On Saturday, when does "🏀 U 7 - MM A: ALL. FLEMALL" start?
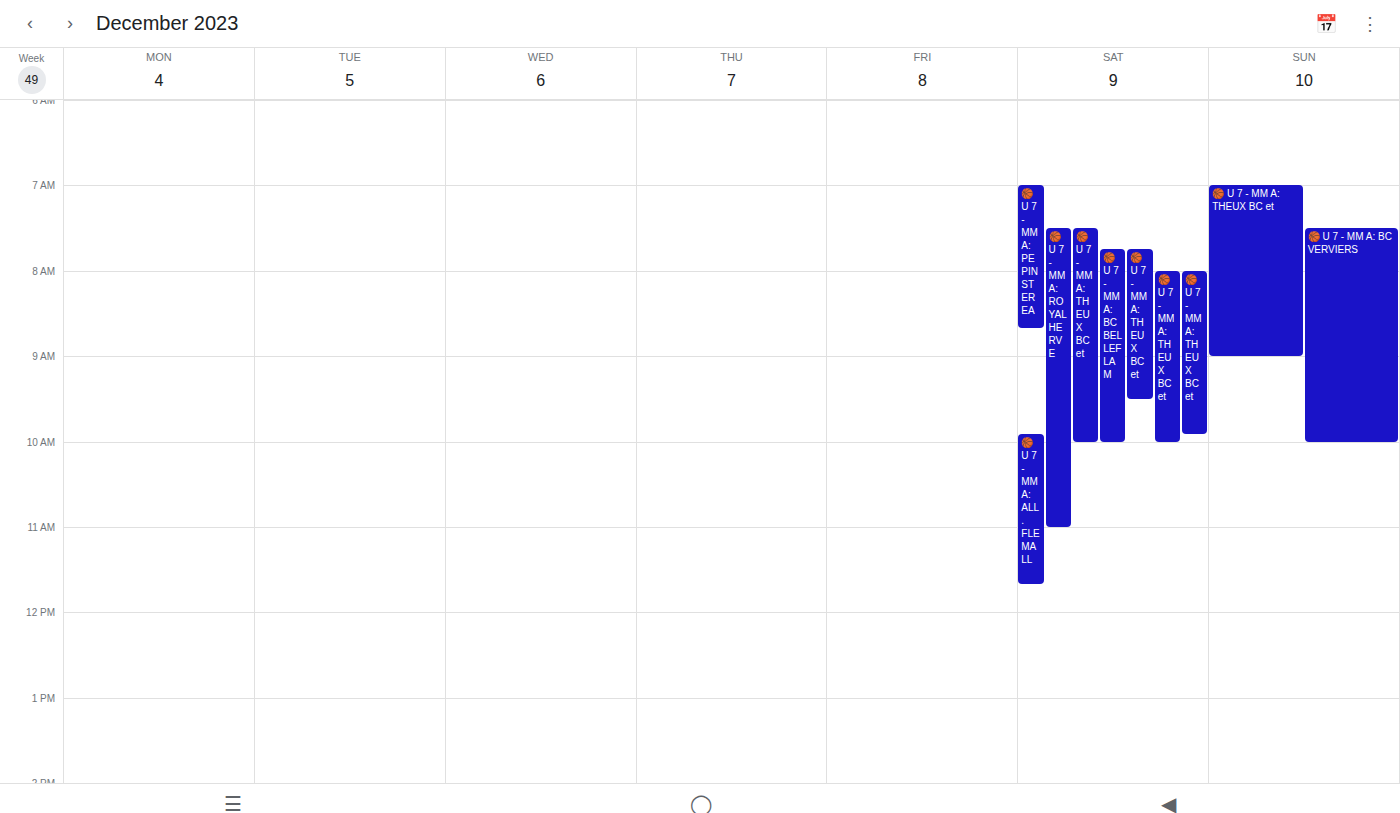
9:55 AM